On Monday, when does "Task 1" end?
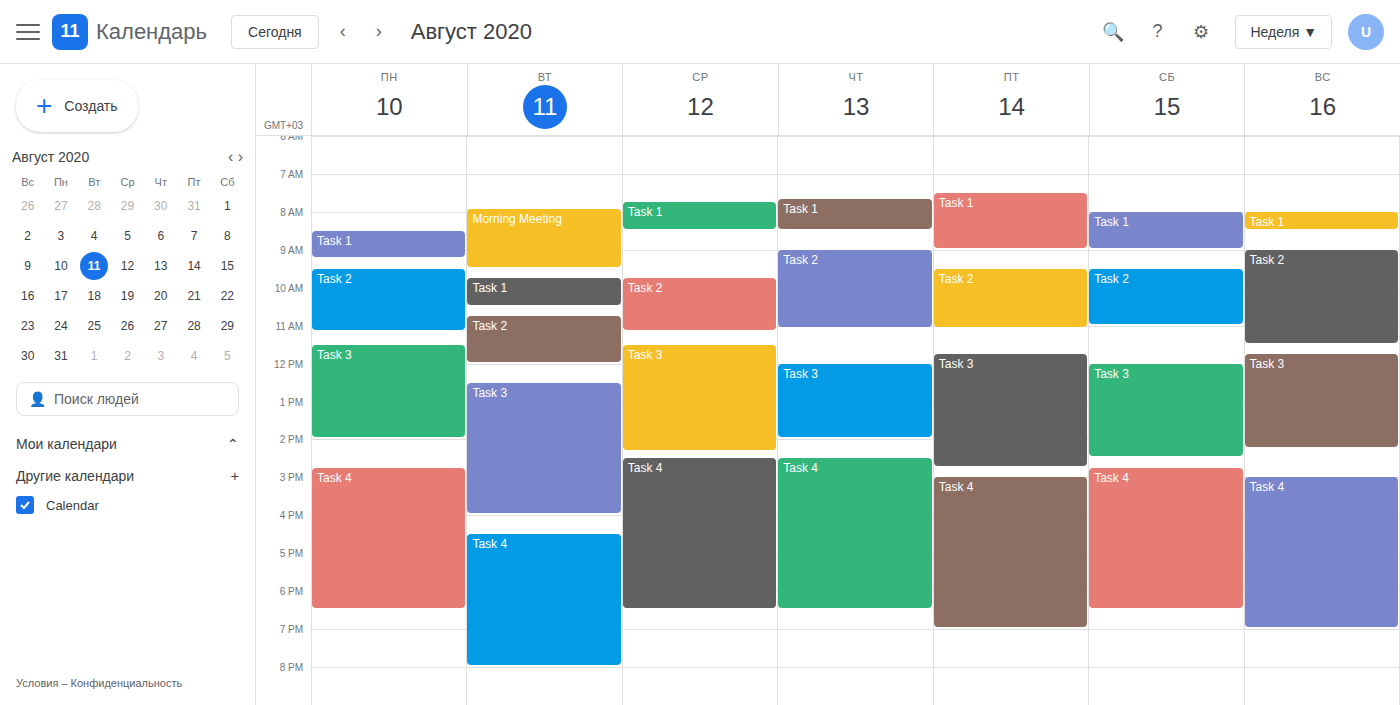
9:15 AM